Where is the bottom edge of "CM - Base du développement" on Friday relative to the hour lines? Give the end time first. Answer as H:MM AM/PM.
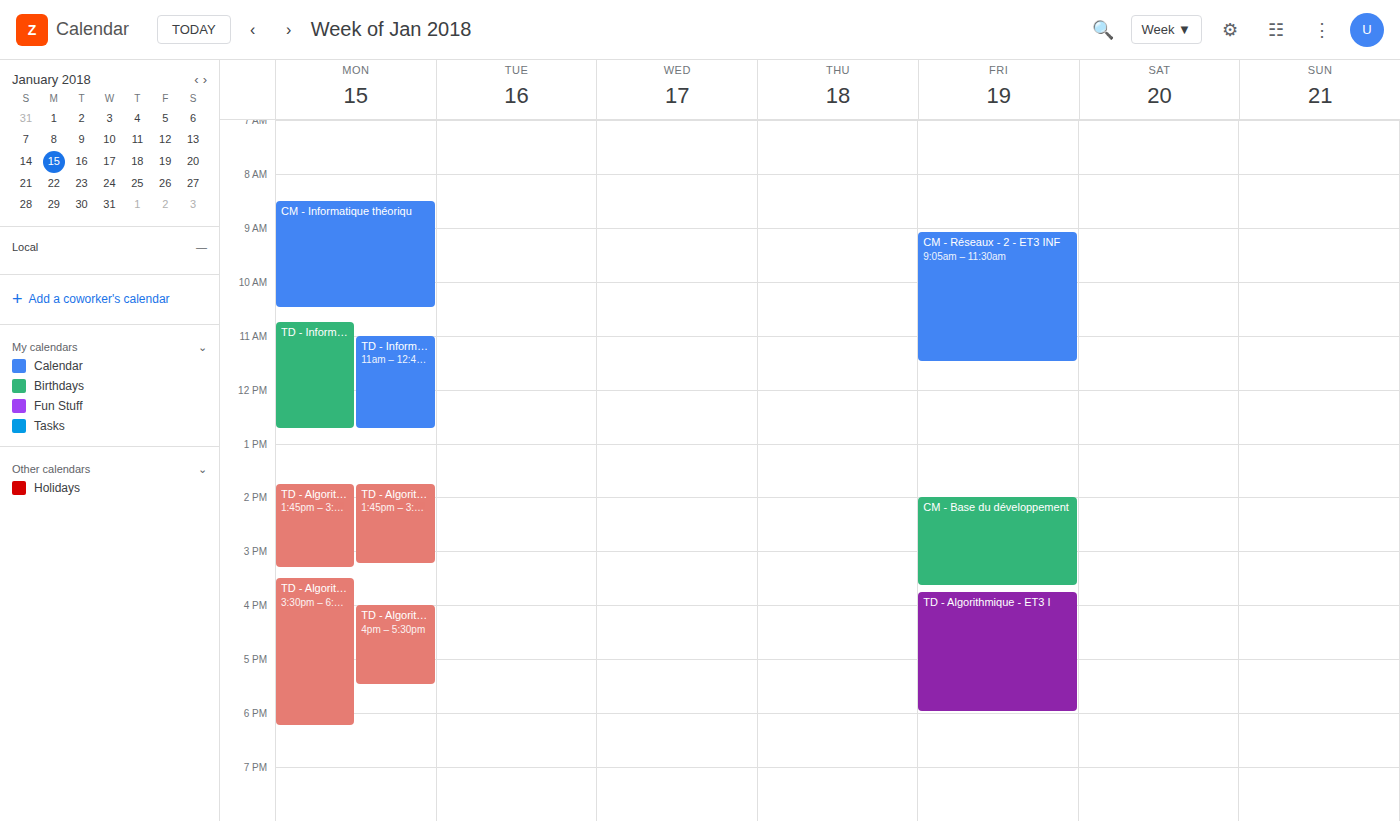
3:40 PM -- neither: 40 minutes below the 3 PM line and 20 minutes above the 4 PM line.